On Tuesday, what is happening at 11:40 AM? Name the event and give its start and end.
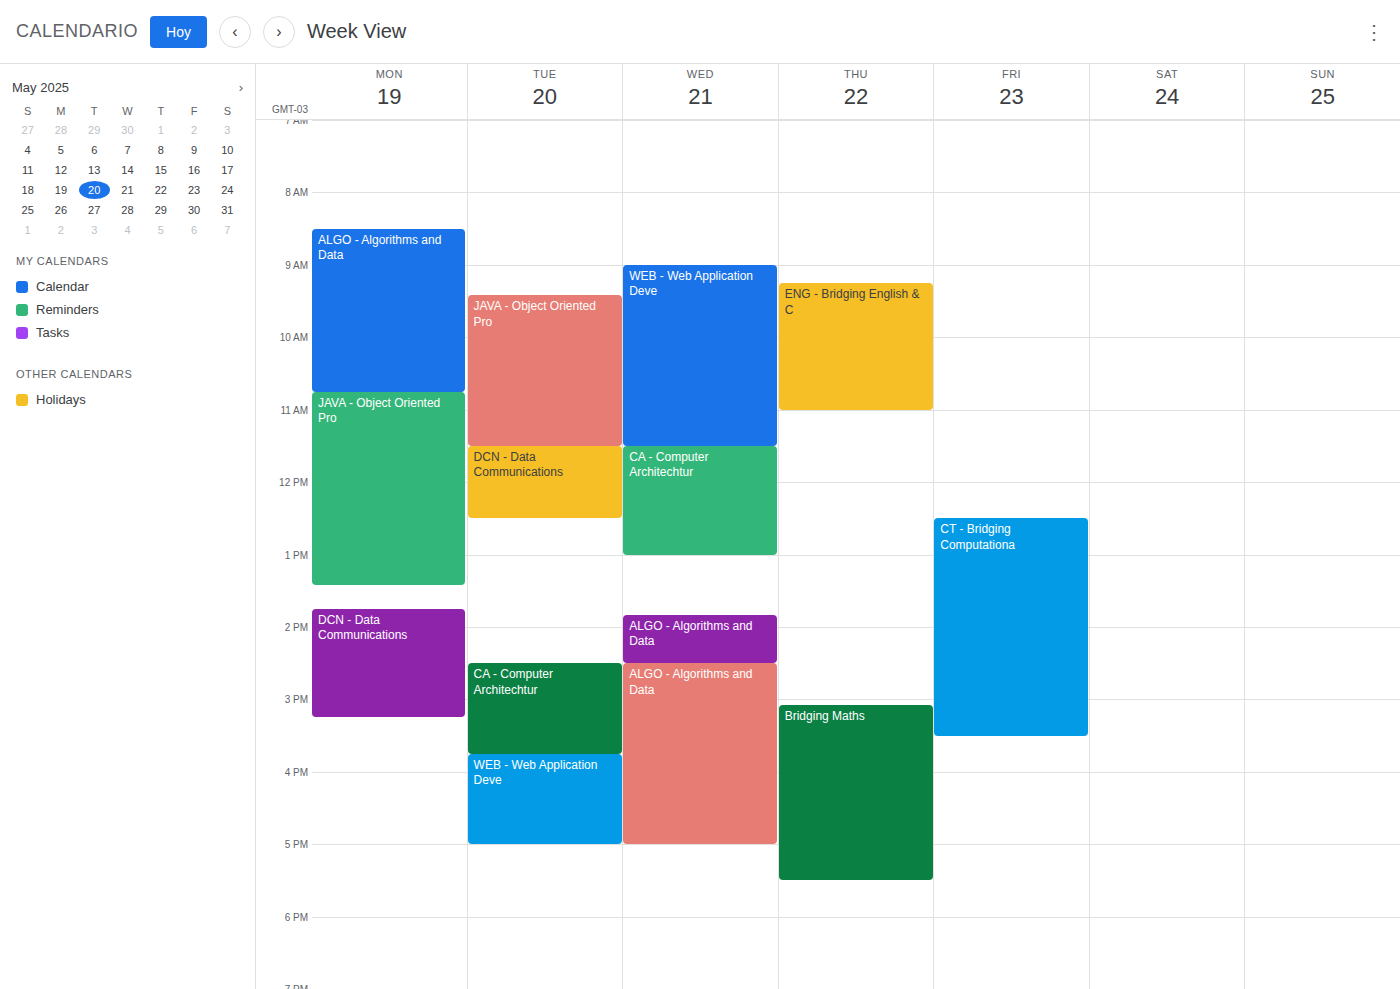
"DCN - Data Communications", 11:30 AM to 12:30 PM